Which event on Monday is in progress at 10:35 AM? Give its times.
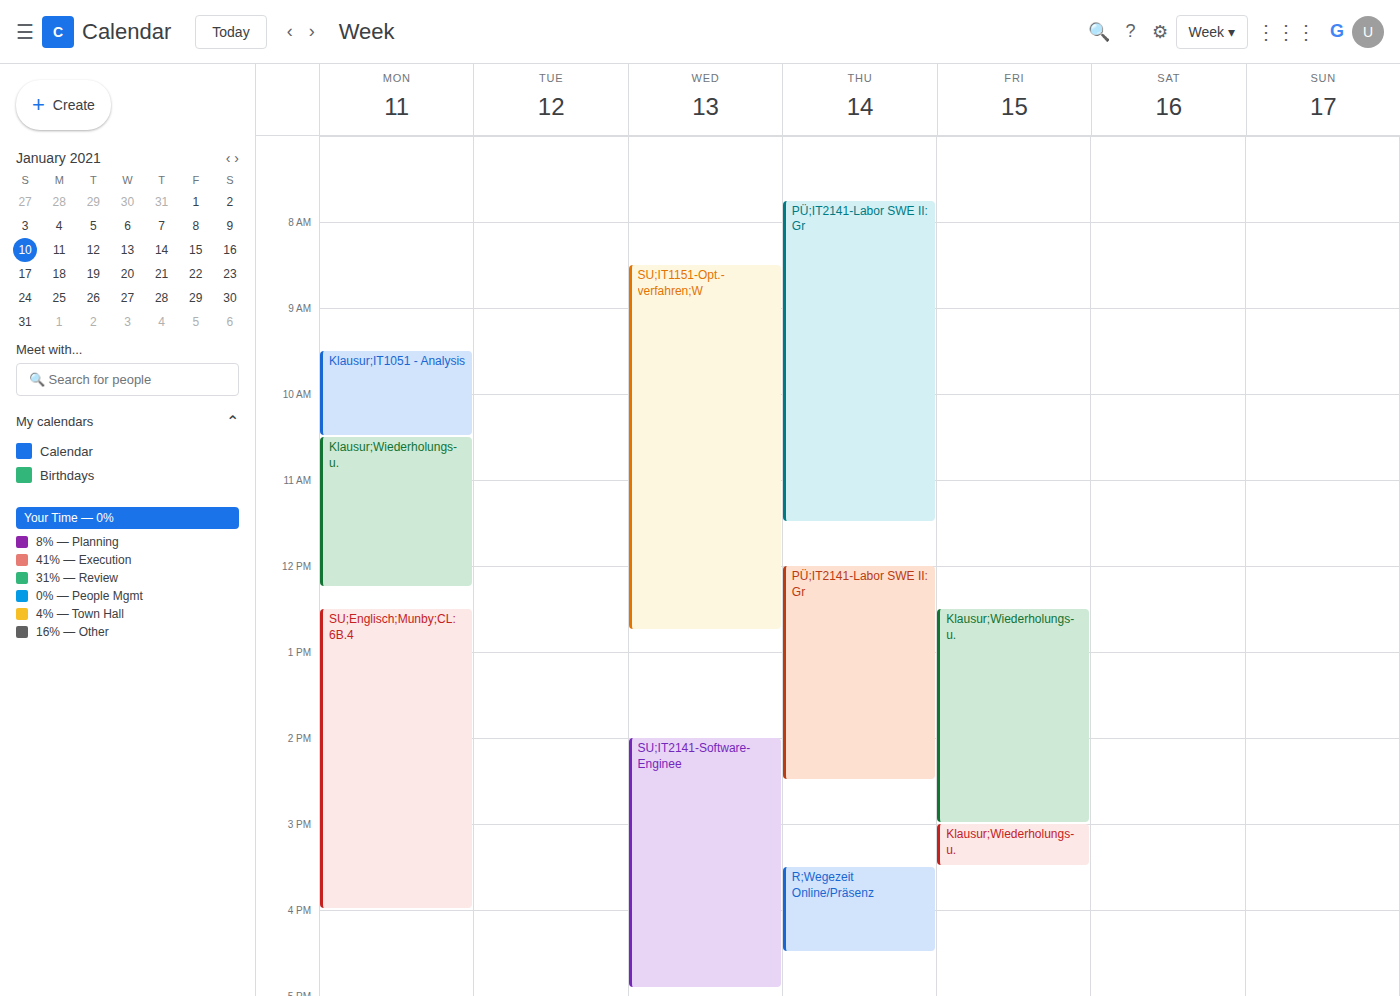
"Klausur;Wiederholungs- u.", 10:30 AM to 12:15 PM